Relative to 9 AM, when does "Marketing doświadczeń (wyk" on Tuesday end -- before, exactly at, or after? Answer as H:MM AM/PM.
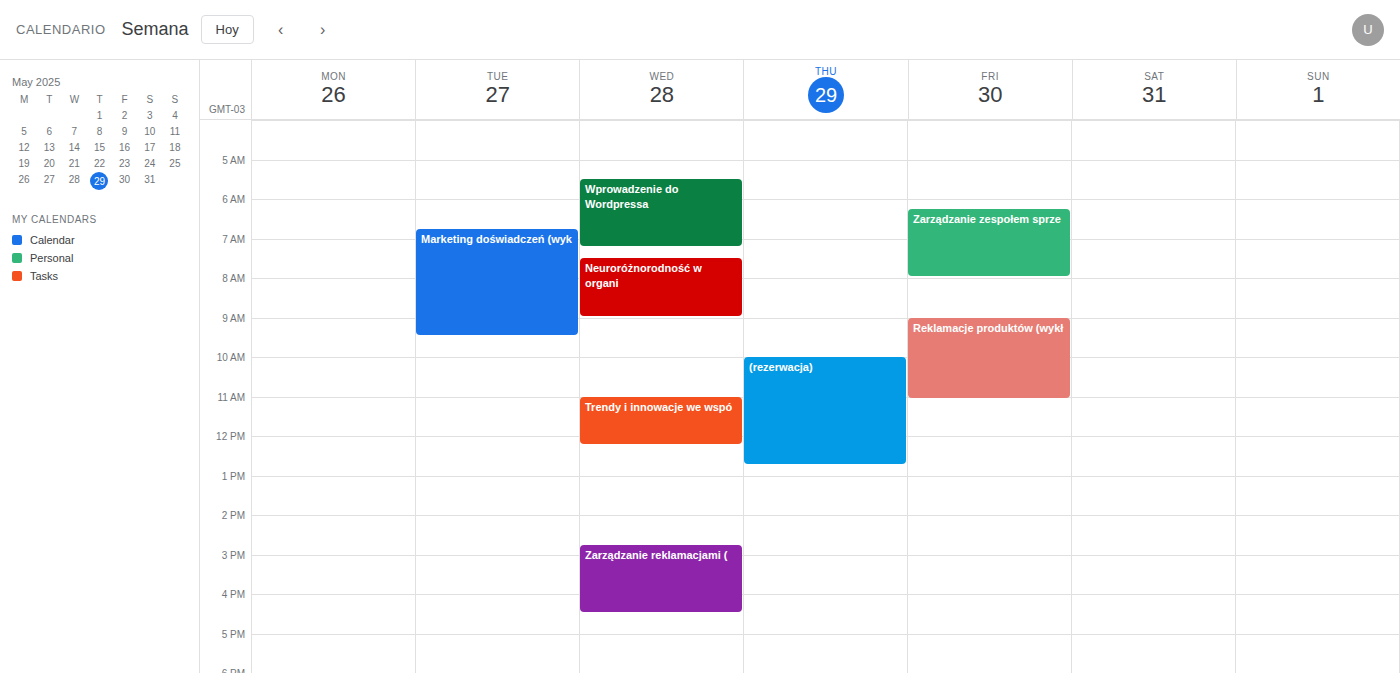
9:30 AM -- after 9 AM, 30 minutes below the 9 AM line.